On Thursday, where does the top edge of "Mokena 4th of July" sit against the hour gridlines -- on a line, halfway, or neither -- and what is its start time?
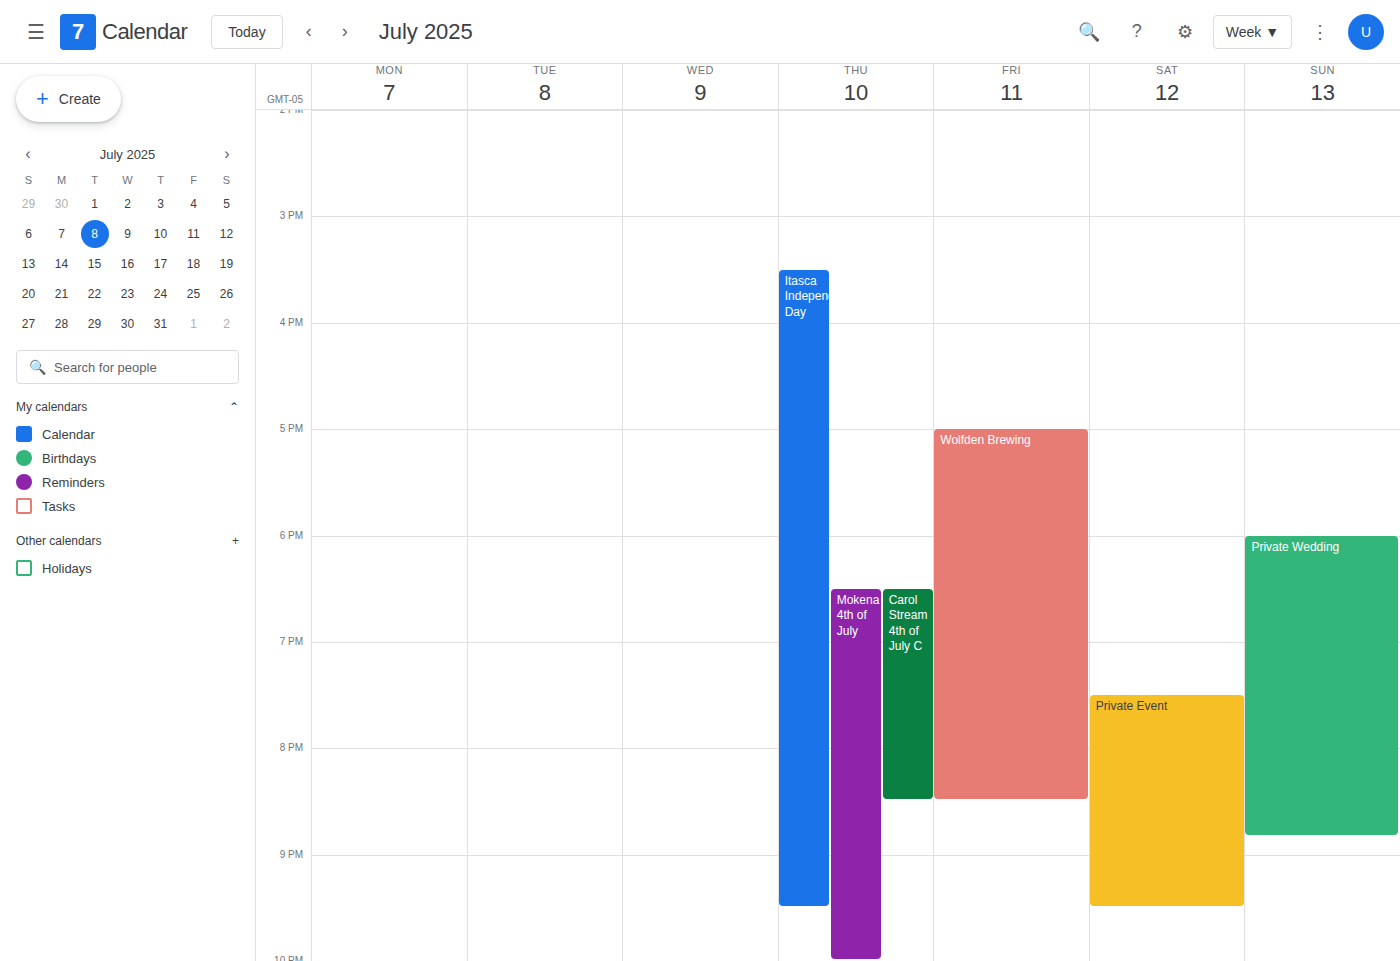
6:30 PM -- halfway between the 6 PM and 7 PM lines.